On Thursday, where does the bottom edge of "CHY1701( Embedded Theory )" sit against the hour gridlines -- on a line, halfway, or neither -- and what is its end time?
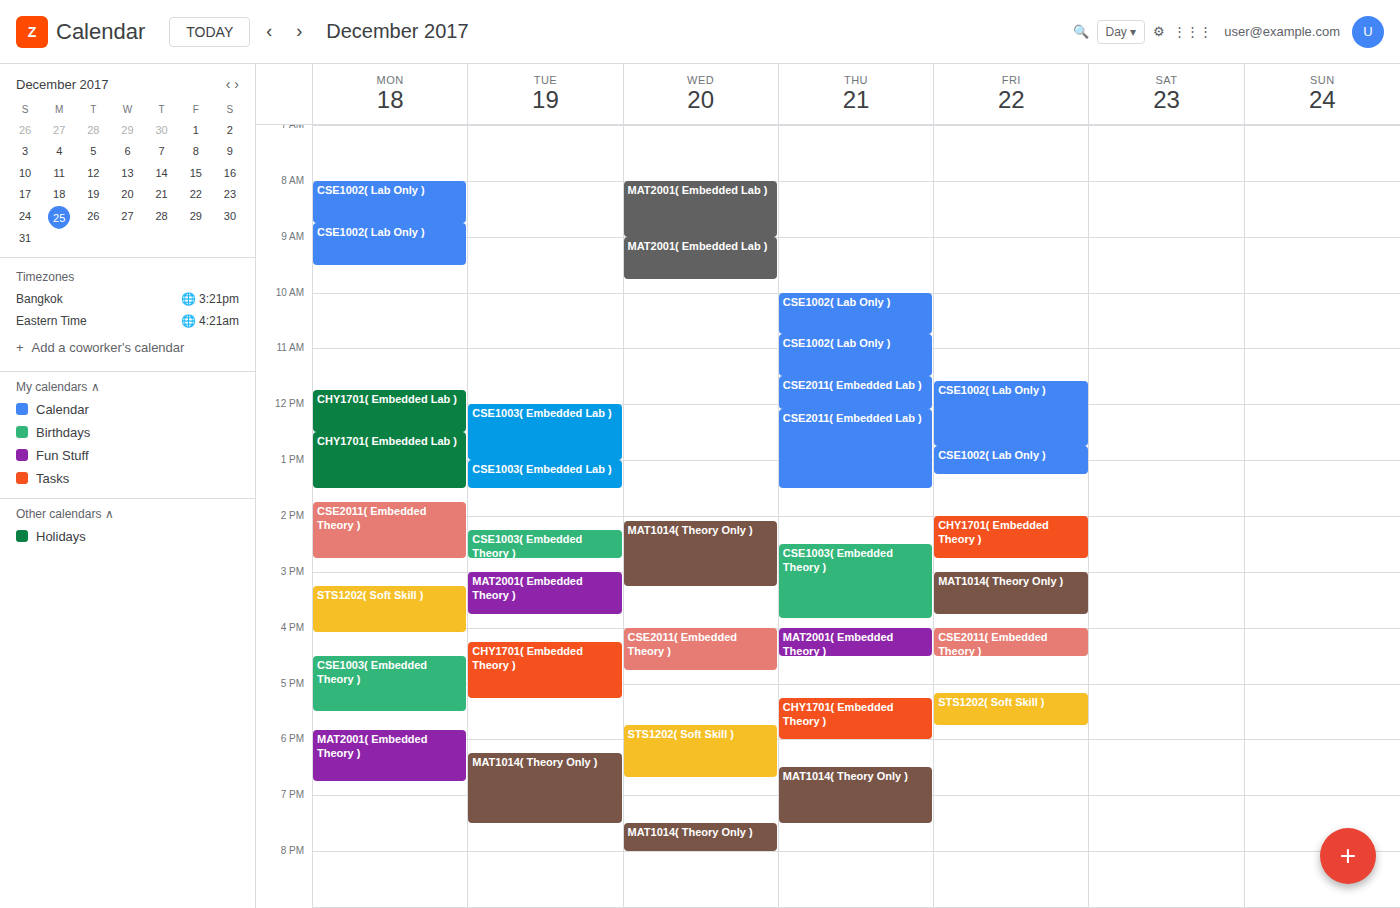
6:00 PM -- exactly on the 6 PM line.